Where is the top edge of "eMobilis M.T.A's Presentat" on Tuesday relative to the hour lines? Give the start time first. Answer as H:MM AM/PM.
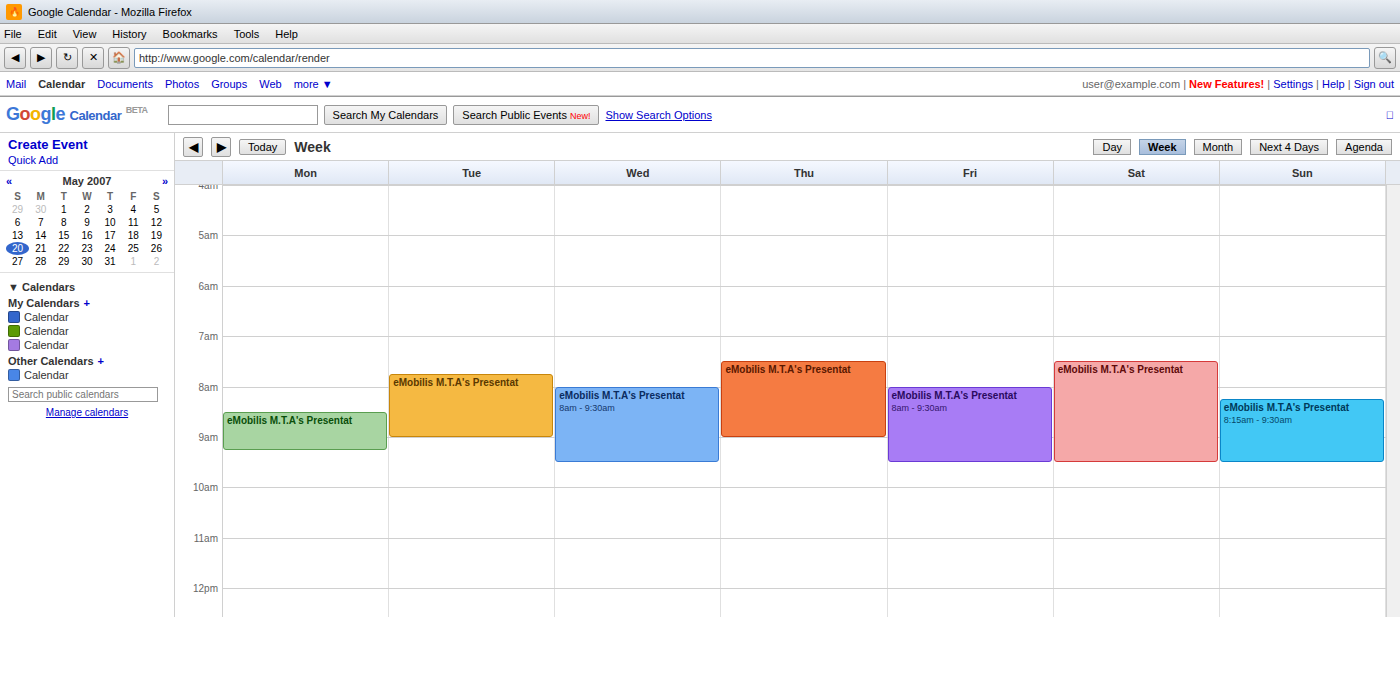
7:45 AM -- neither: three quarters of the way from the 7 AM line to the 8 AM line.